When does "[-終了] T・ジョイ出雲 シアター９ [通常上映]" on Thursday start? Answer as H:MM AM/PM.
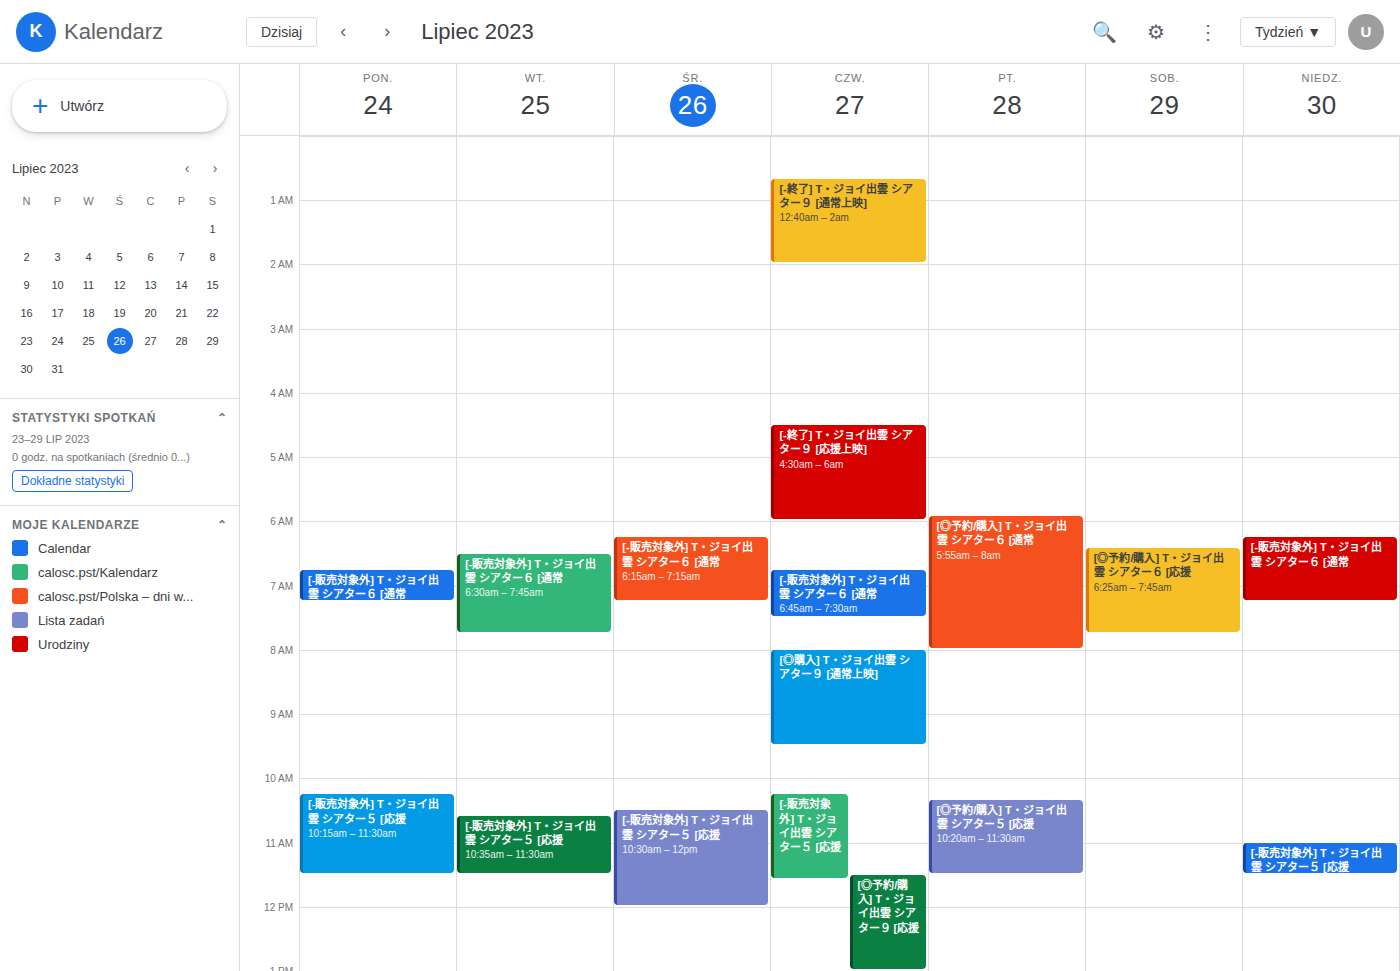
12:40 AM